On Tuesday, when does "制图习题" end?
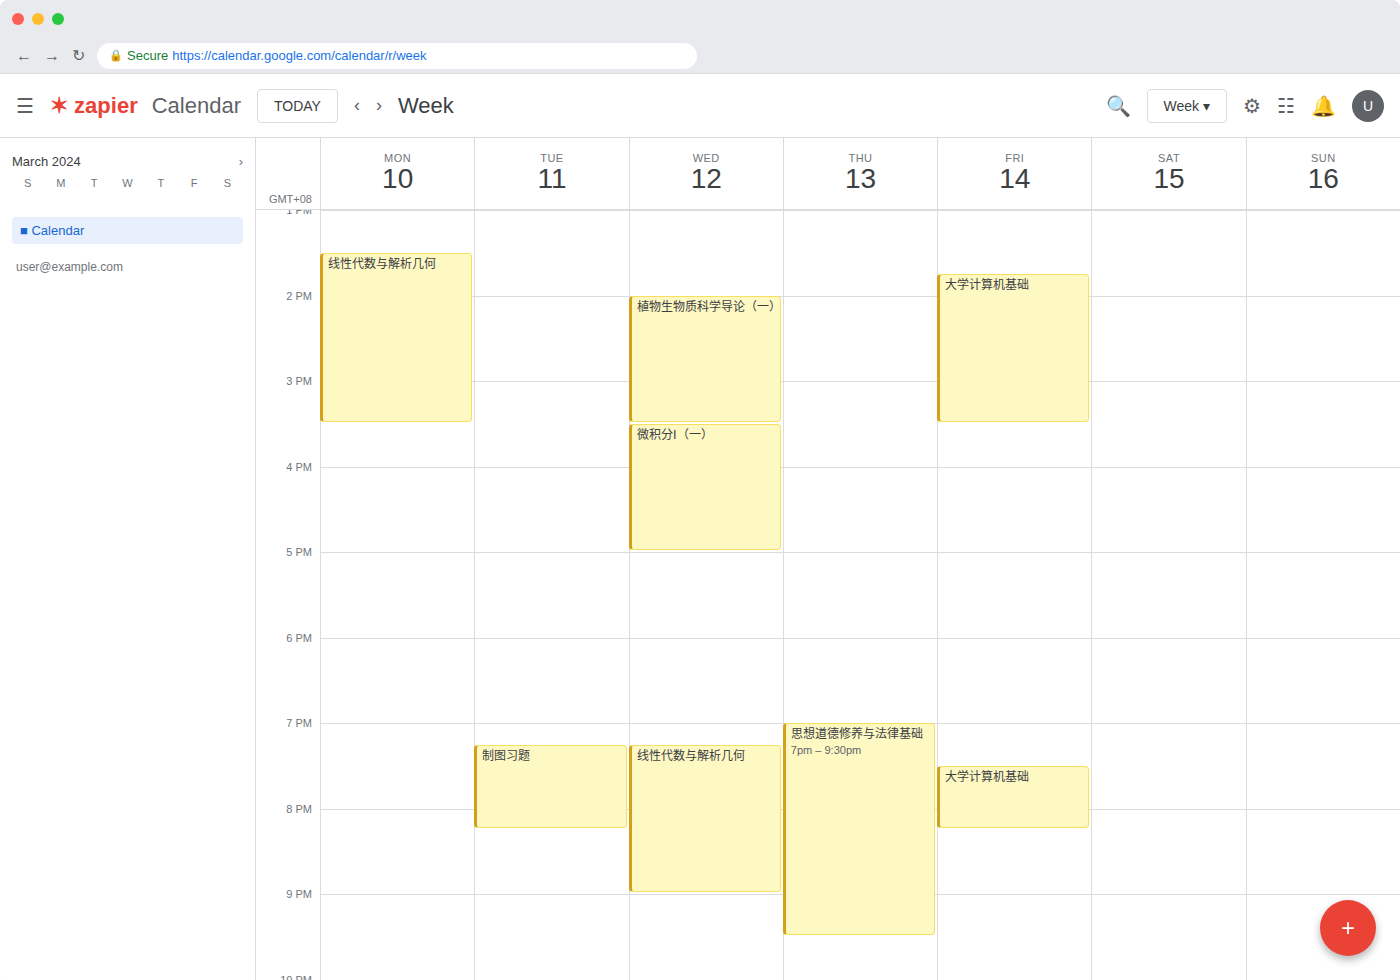
8:15 PM